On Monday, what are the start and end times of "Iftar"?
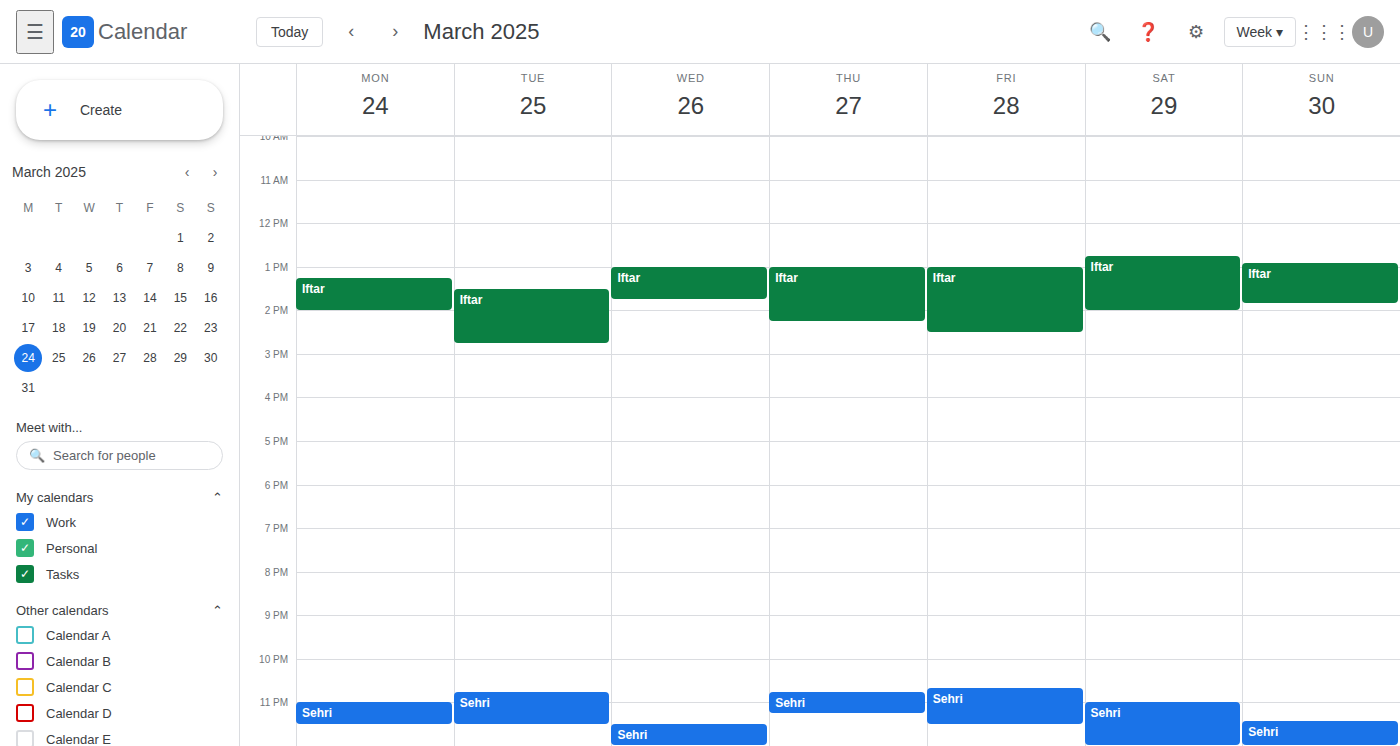
1:15 PM to 2:00 PM